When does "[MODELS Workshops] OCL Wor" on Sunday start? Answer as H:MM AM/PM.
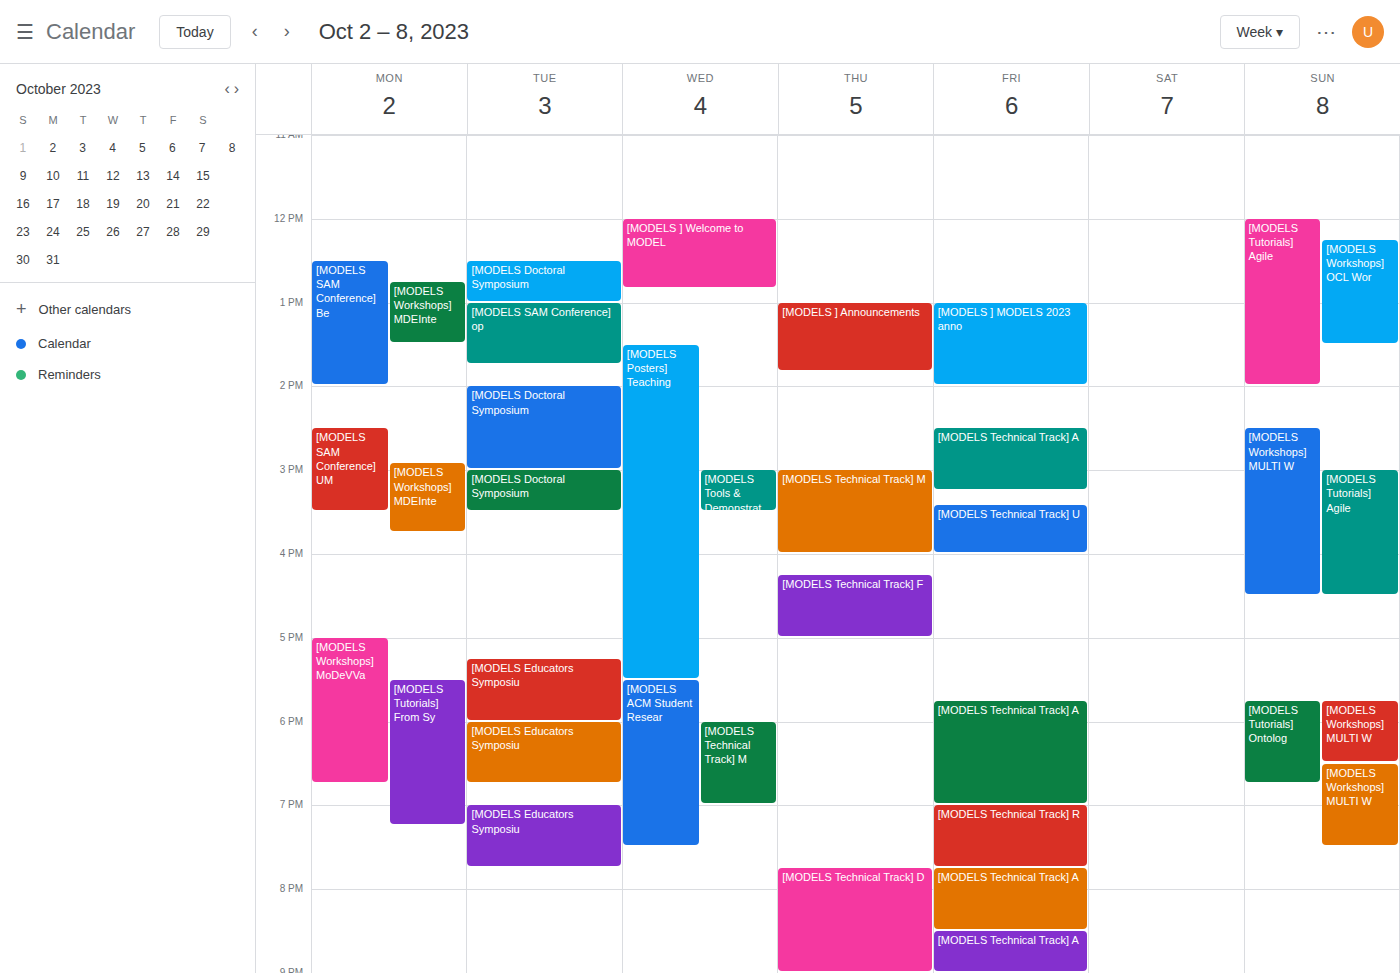
12:15 PM